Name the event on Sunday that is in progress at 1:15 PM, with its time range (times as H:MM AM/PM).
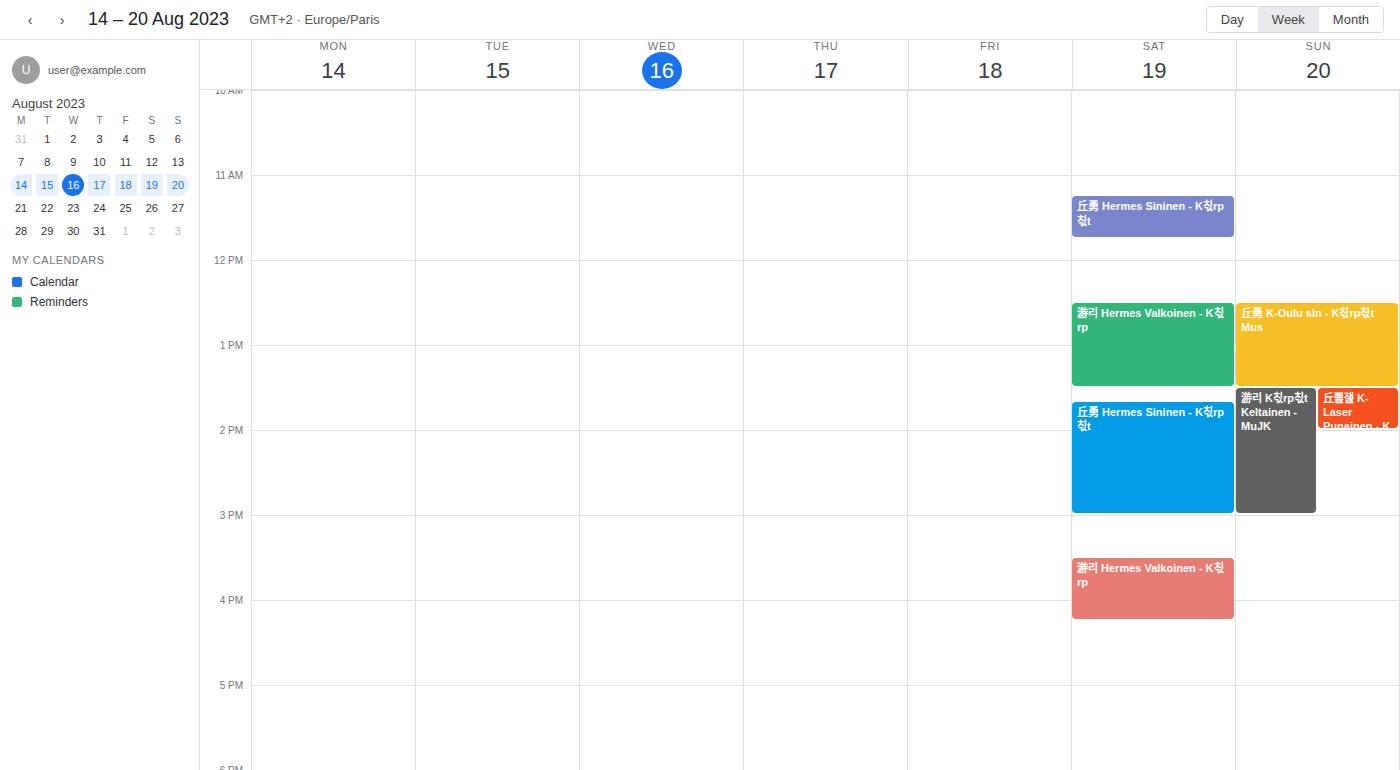
"丘勇 K-Oulu sin - K칛rp칛t Mus", 12:30 PM to 1:30 PM